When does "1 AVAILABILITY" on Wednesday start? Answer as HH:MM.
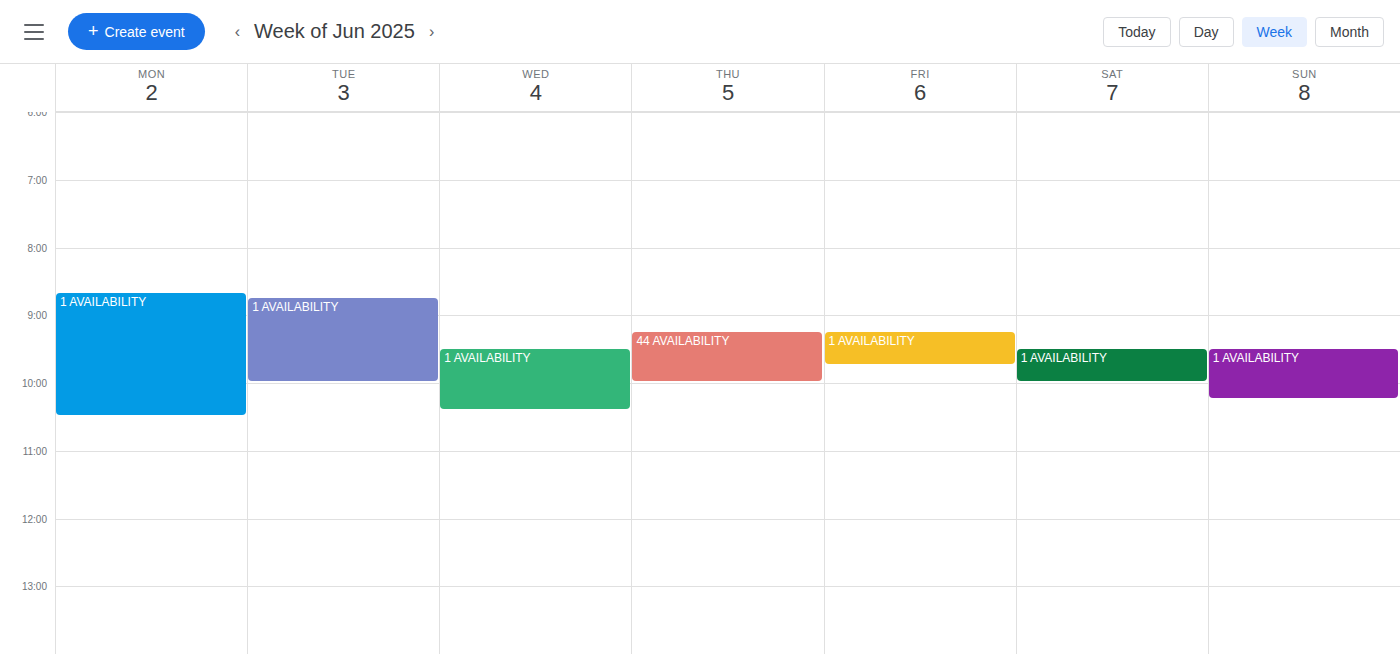
09:30